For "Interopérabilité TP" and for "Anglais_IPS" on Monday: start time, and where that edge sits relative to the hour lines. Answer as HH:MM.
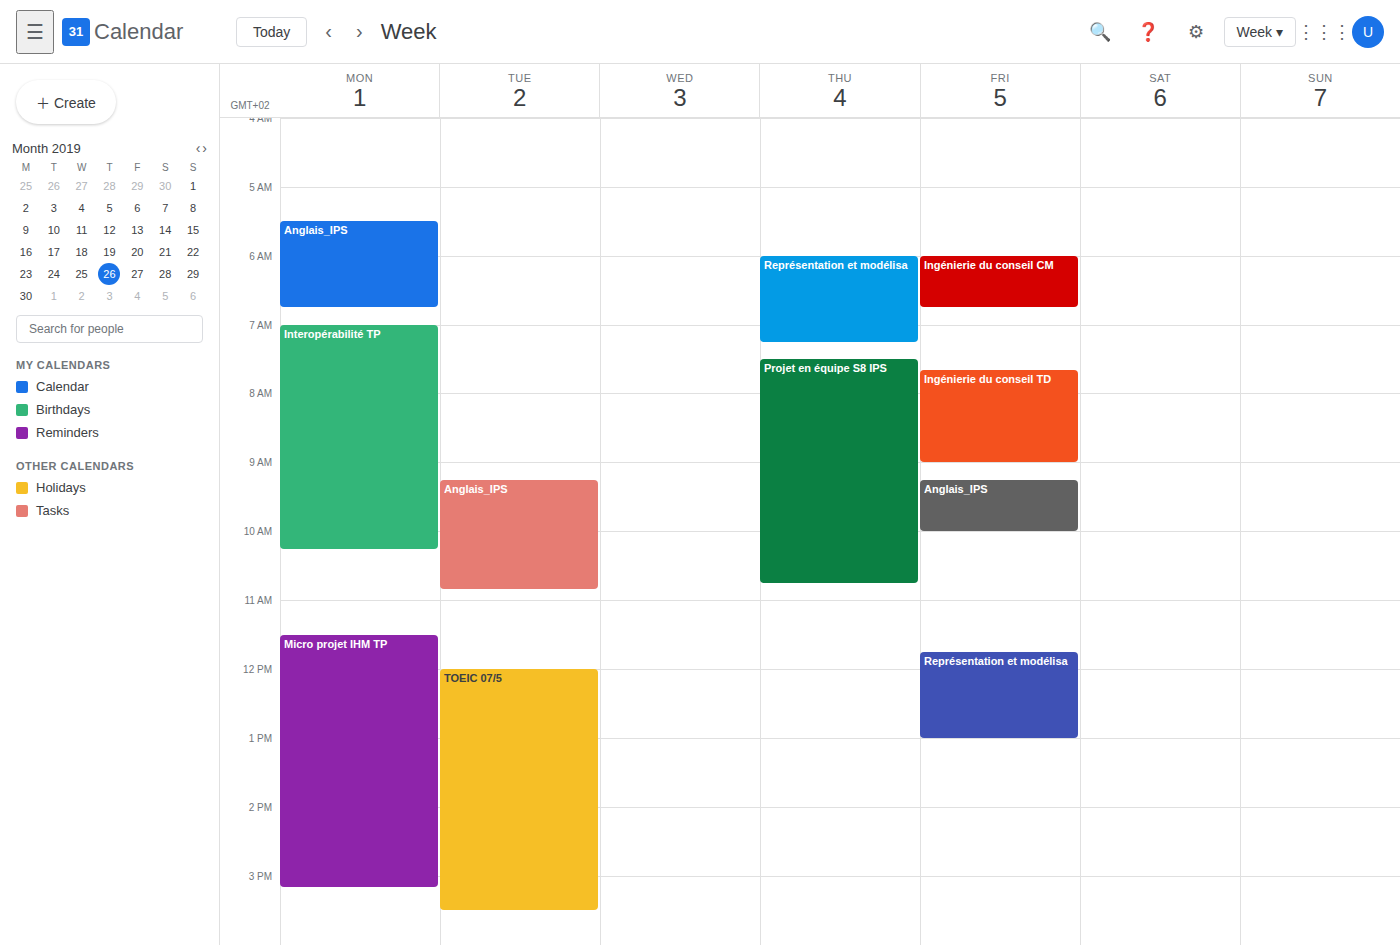
"Interopérabilité TP": 07:00, exactly on the 07:00 line. "Anglais_IPS": 05:30, halfway between the 05:00 and 06:00 lines.